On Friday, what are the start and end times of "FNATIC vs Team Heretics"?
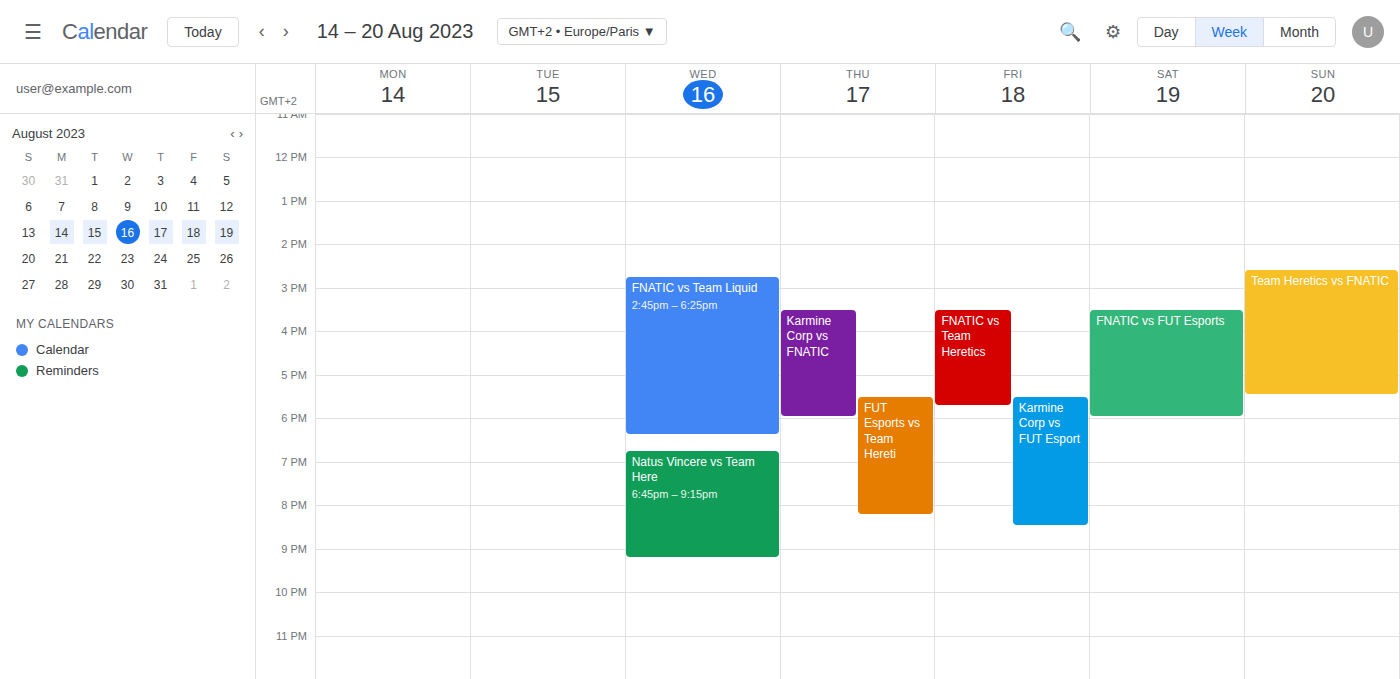
3:30 PM to 5:45 PM